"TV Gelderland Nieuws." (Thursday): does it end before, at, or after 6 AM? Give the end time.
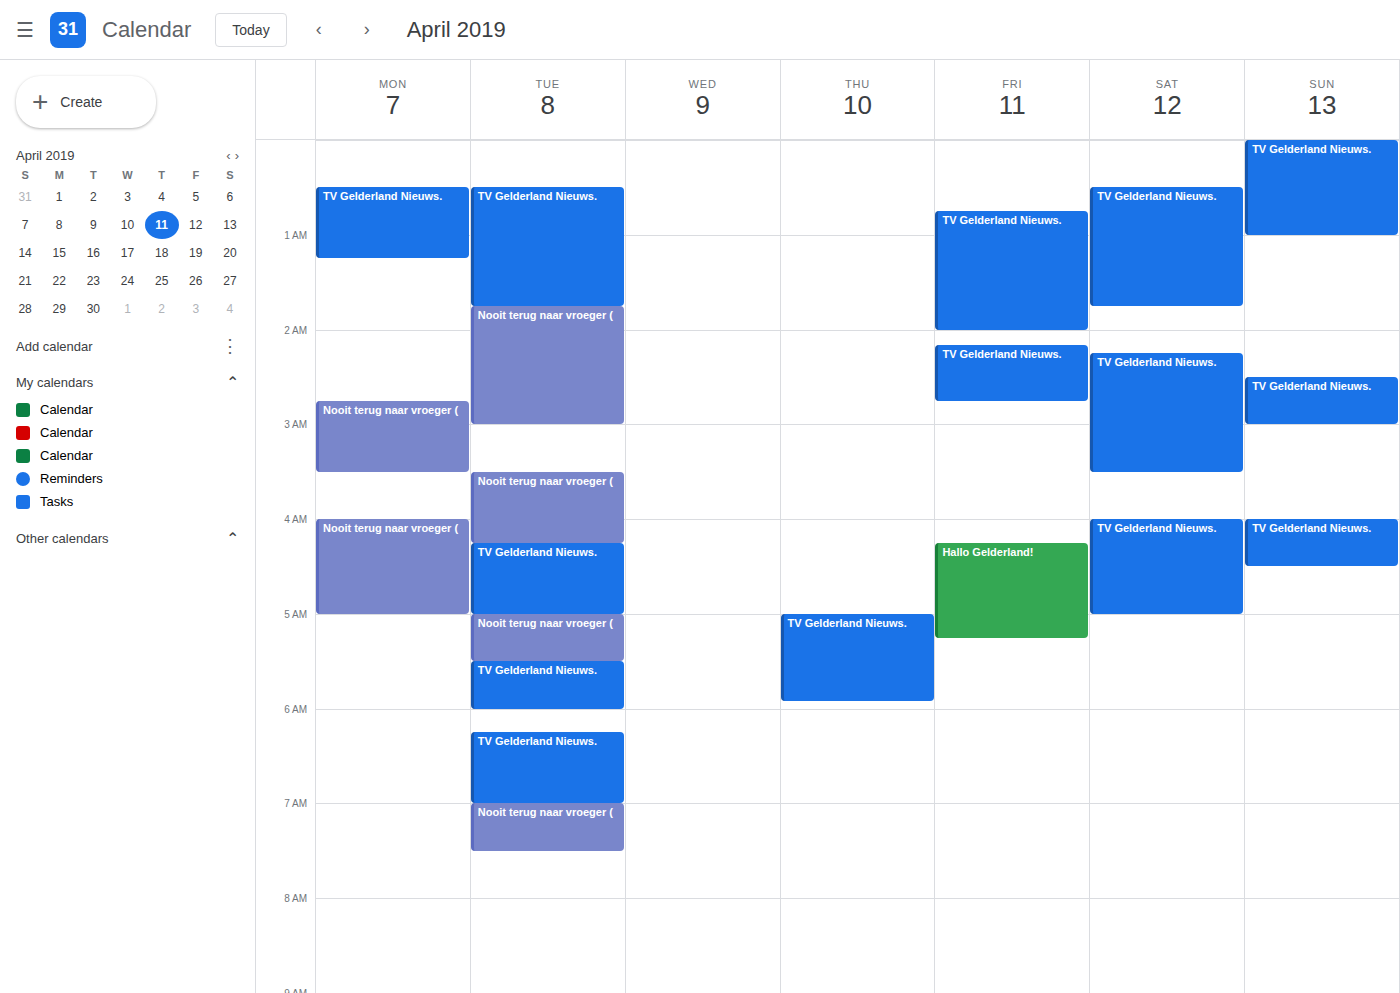
5:55 AM -- before 6 AM, 5 minutes above the 6 AM line.